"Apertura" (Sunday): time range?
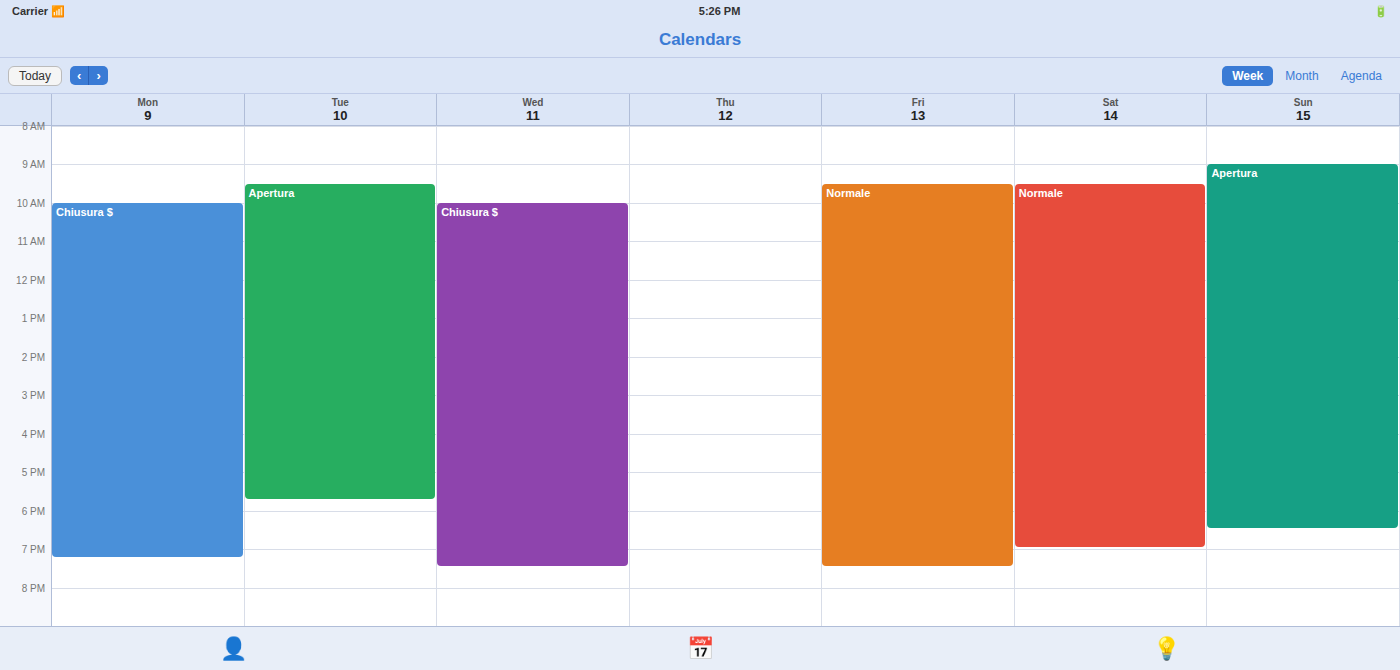
09:00 to 18:30